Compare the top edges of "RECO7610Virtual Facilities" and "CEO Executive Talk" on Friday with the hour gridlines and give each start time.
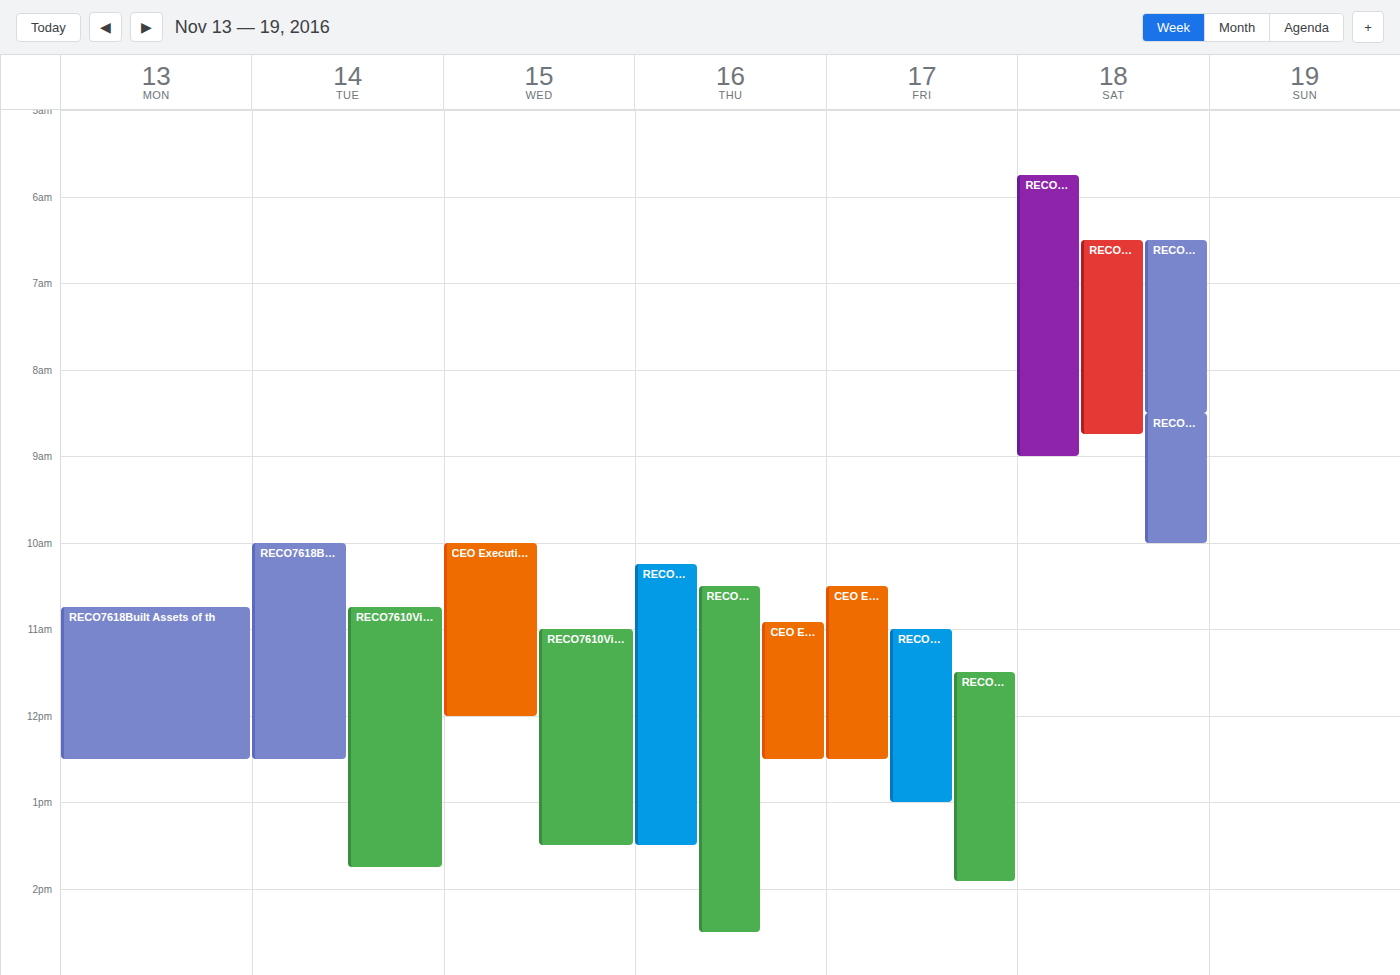
"RECO7610Virtual Facilities": 11:30 AM, halfway between the 11 AM and 12 PM lines. "CEO Executive Talk": 10:30 AM, halfway between the 10 AM and 11 AM lines.